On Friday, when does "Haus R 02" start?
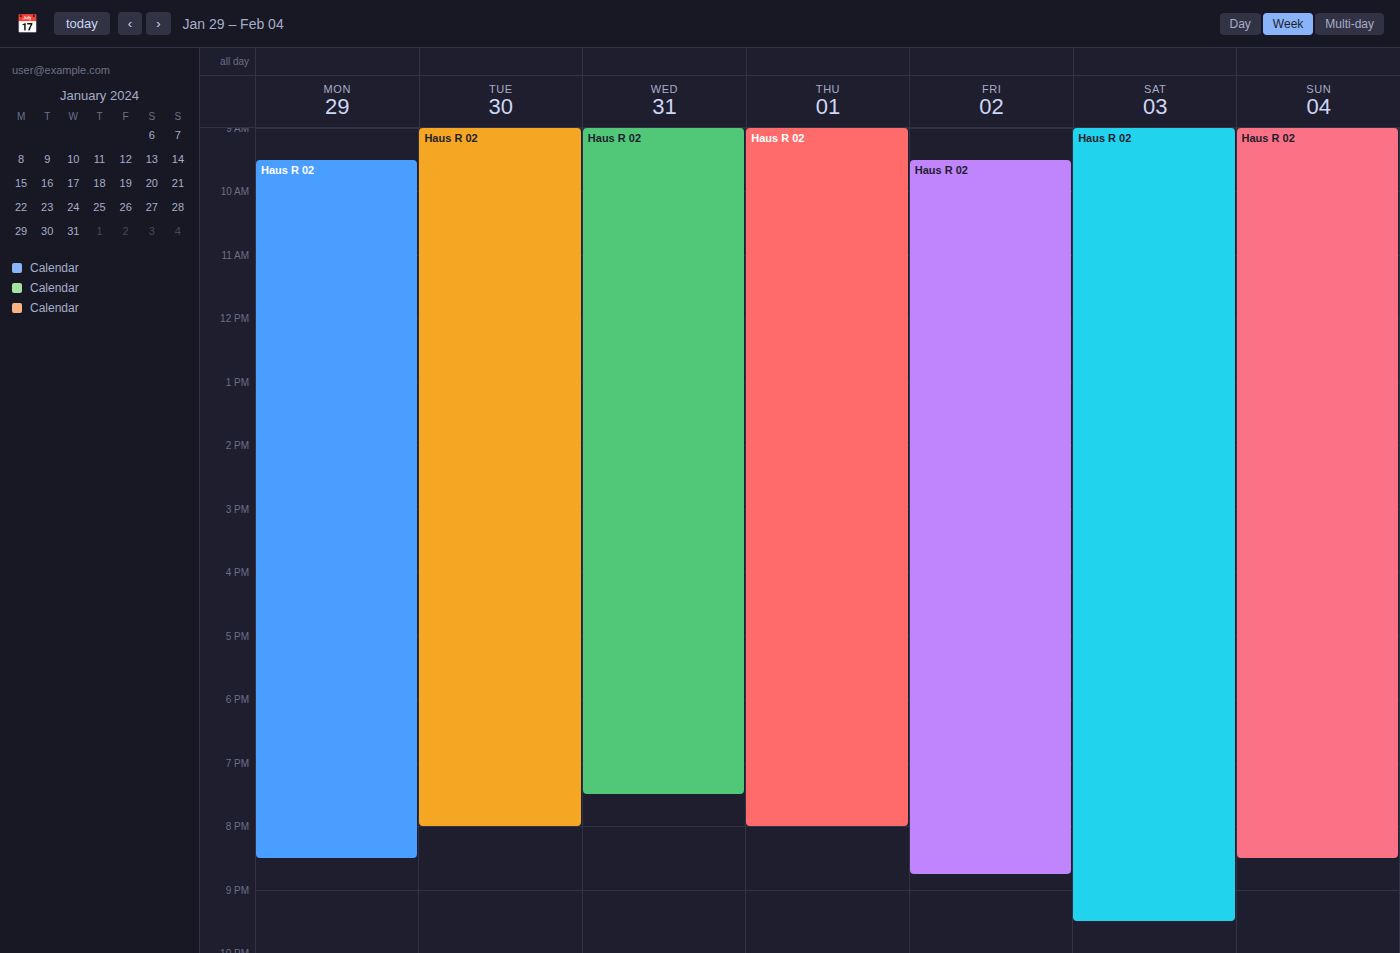
9:30 AM